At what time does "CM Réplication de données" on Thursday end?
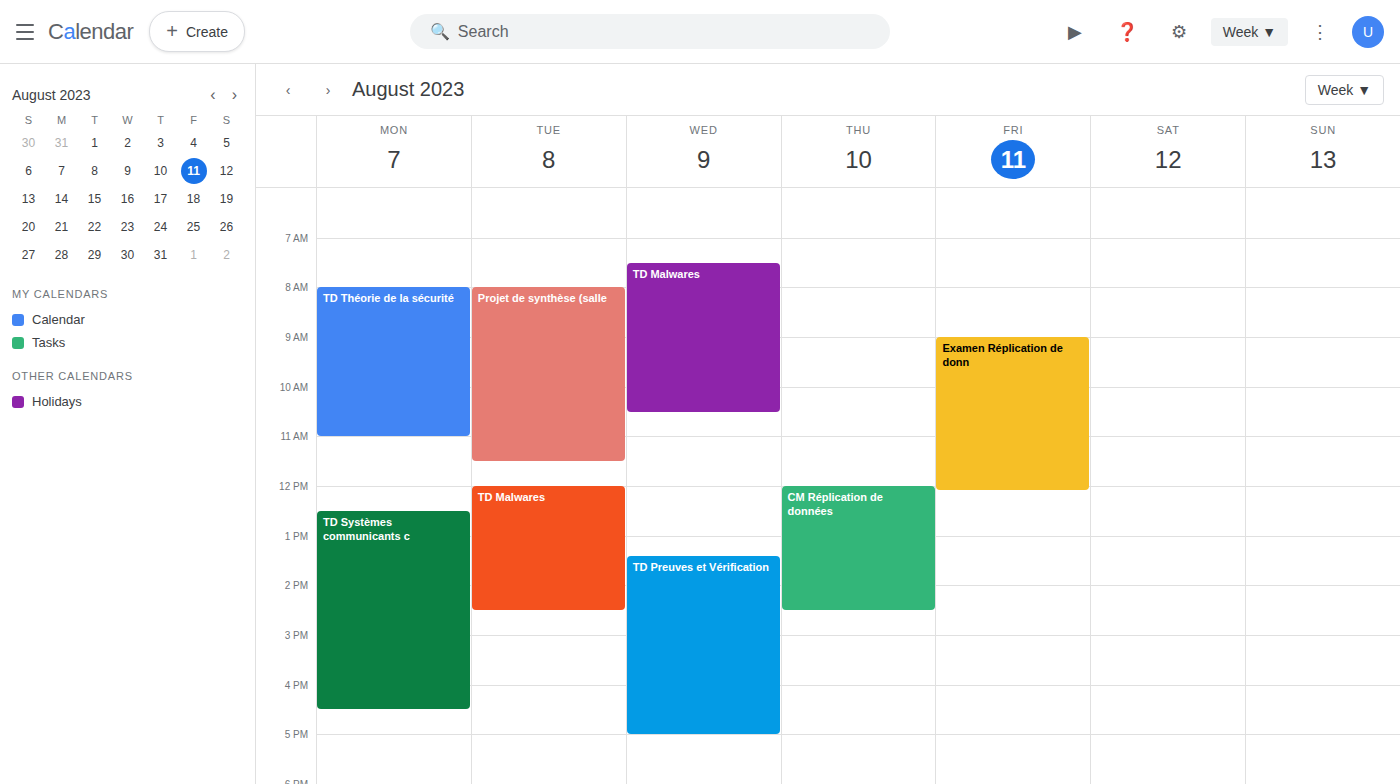
2:30 PM